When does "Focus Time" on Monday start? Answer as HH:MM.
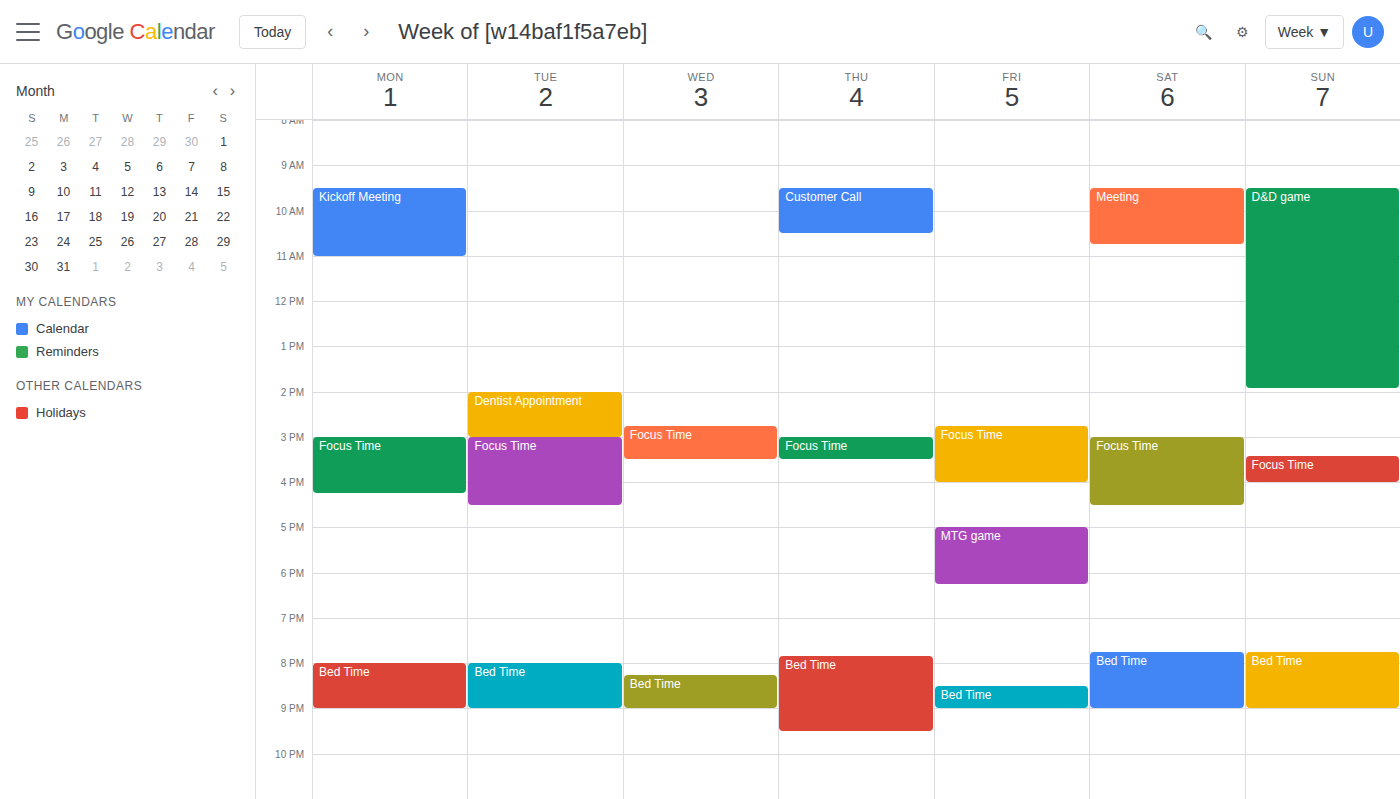
15:00